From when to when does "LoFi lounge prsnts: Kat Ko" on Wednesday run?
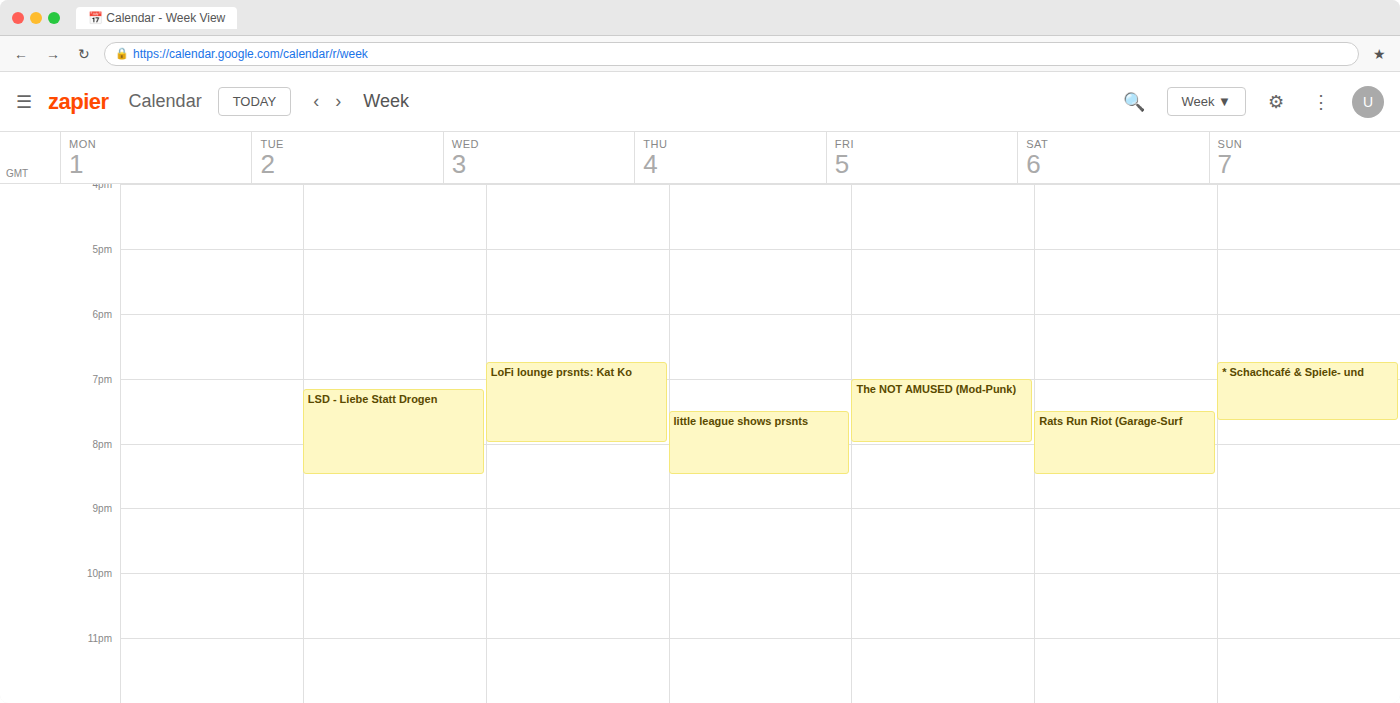
6:45 PM to 8:00 PM